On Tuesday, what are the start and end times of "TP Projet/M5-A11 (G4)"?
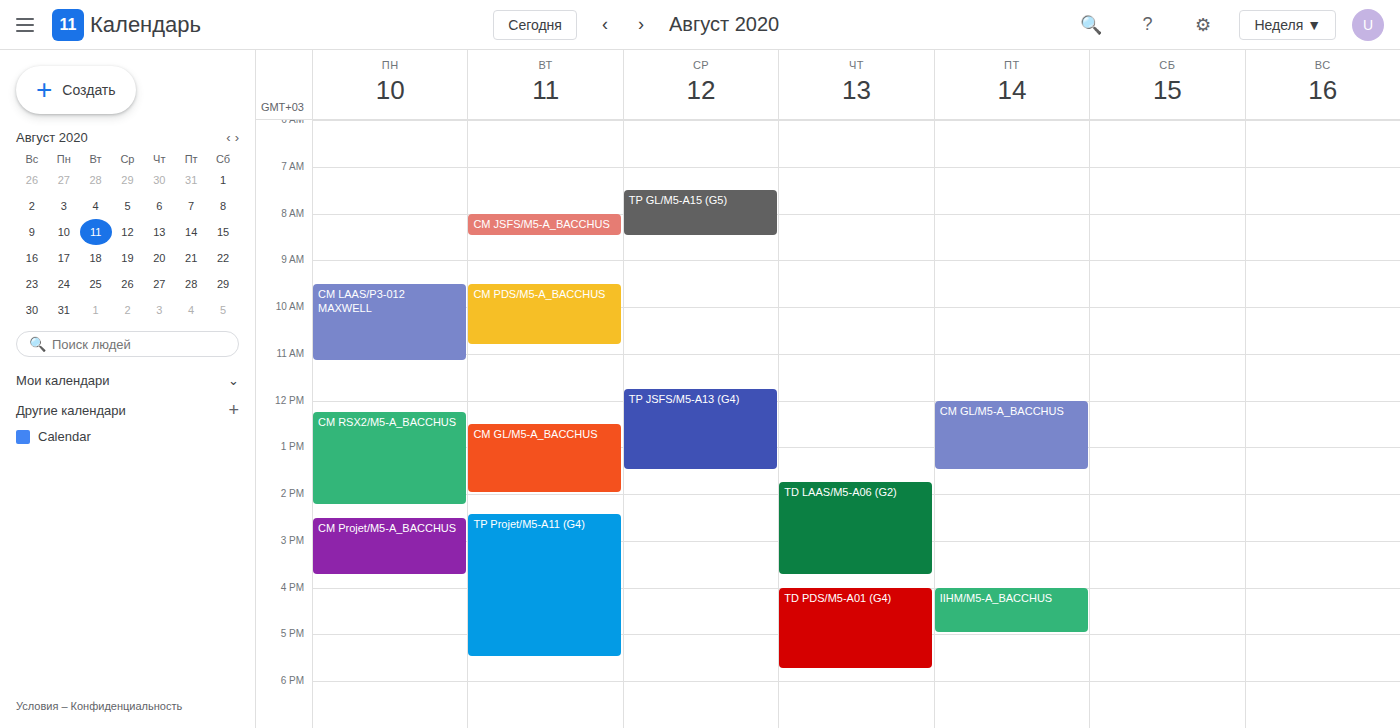
2:25 PM to 5:30 PM